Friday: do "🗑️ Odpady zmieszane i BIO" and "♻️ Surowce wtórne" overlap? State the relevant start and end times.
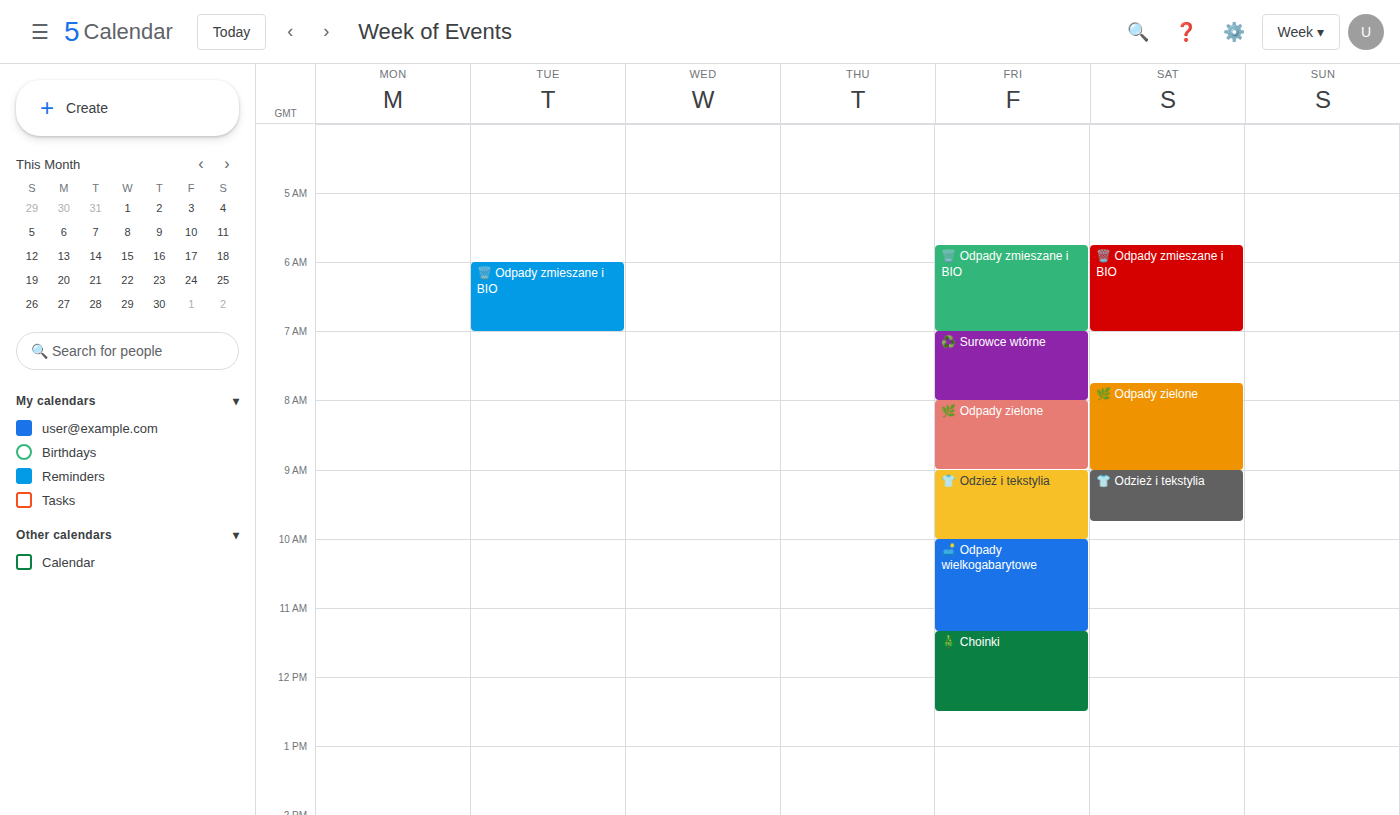
"🗑️ Odpady zmieszane i BIO" ends at 7:00 AM, exactly when "♻️ Surowce wtórne" starts -- they touch but do not overlap.